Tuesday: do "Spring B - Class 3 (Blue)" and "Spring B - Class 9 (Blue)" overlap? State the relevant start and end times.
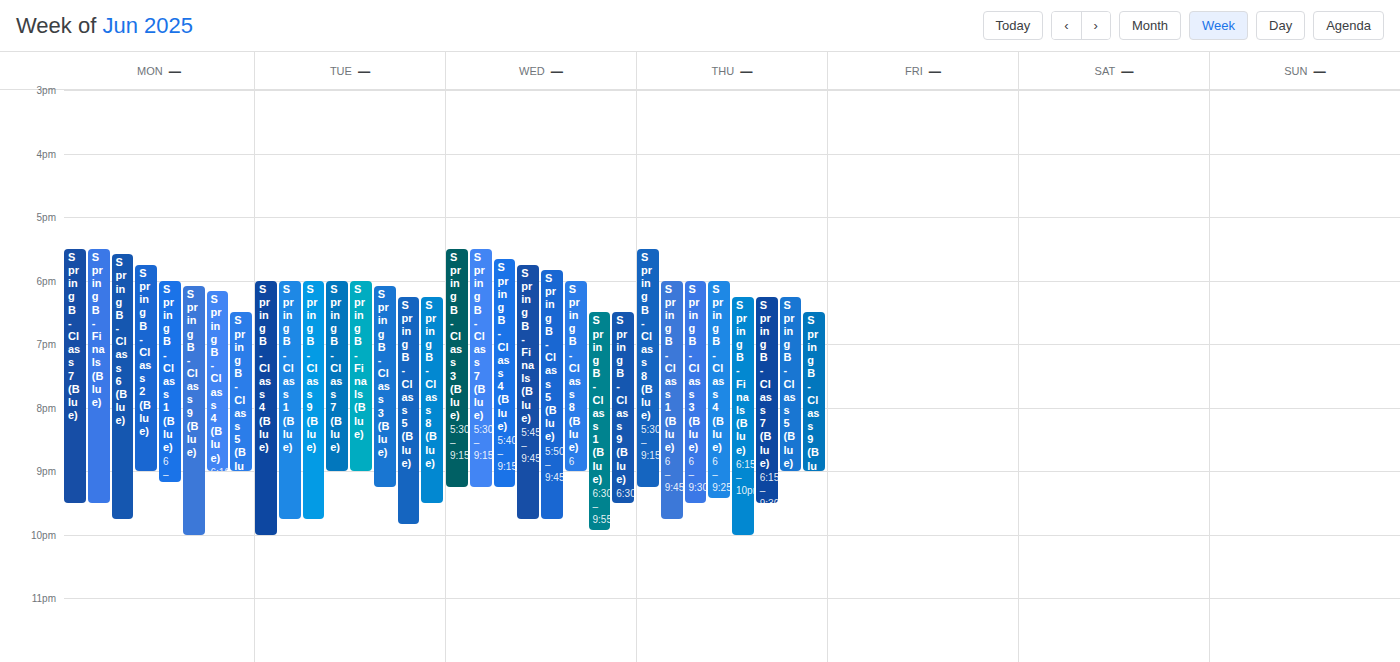
"Spring B - Class 3 (Blue)" runs 6:05 PM to 9:15 PM, inside "Spring B - Class 9 (Blue)" -- they overlap.